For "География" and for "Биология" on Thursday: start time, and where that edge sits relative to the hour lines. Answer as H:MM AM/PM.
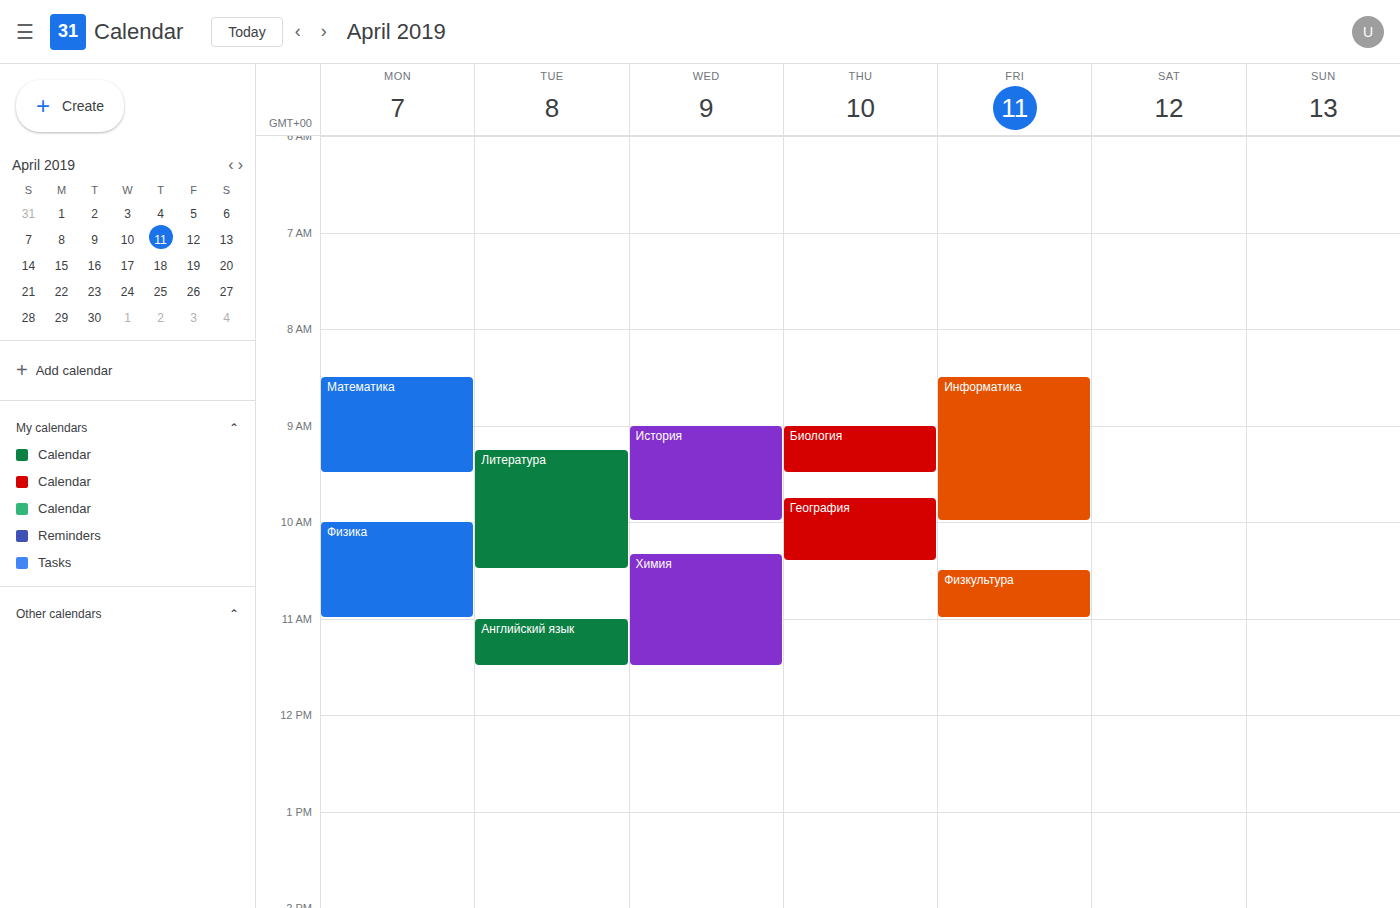
"География": 9:45 AM, neither: three quarters of the way from the 9 AM line to the 10 AM line. "Биология": 9:00 AM, exactly on the 9 AM line.